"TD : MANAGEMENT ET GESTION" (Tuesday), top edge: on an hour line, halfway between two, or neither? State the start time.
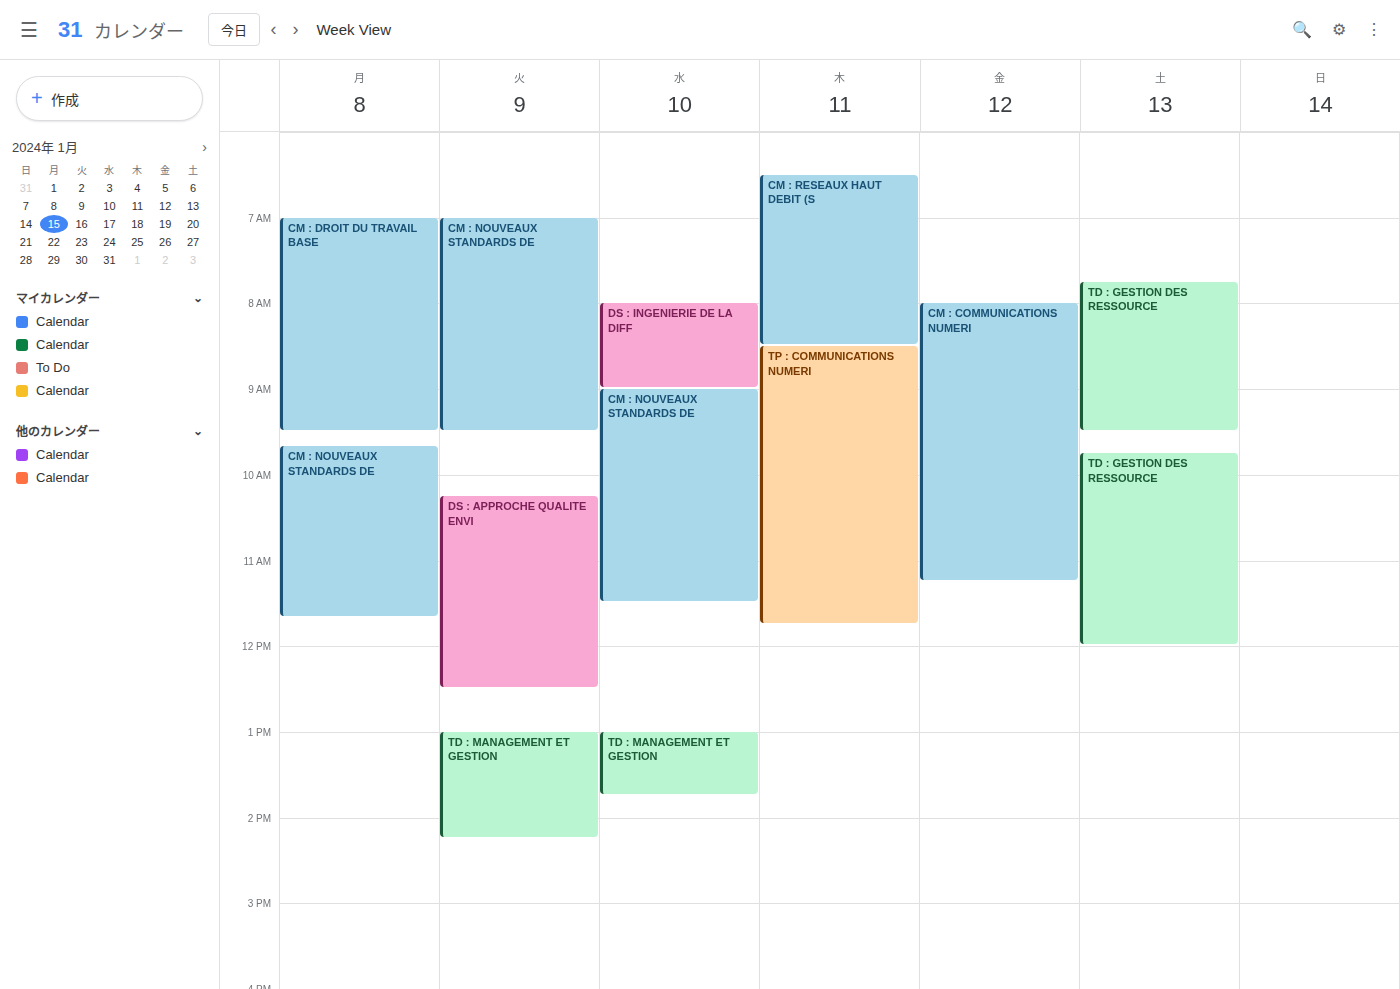
1:00 PM -- exactly on the 1 PM line.